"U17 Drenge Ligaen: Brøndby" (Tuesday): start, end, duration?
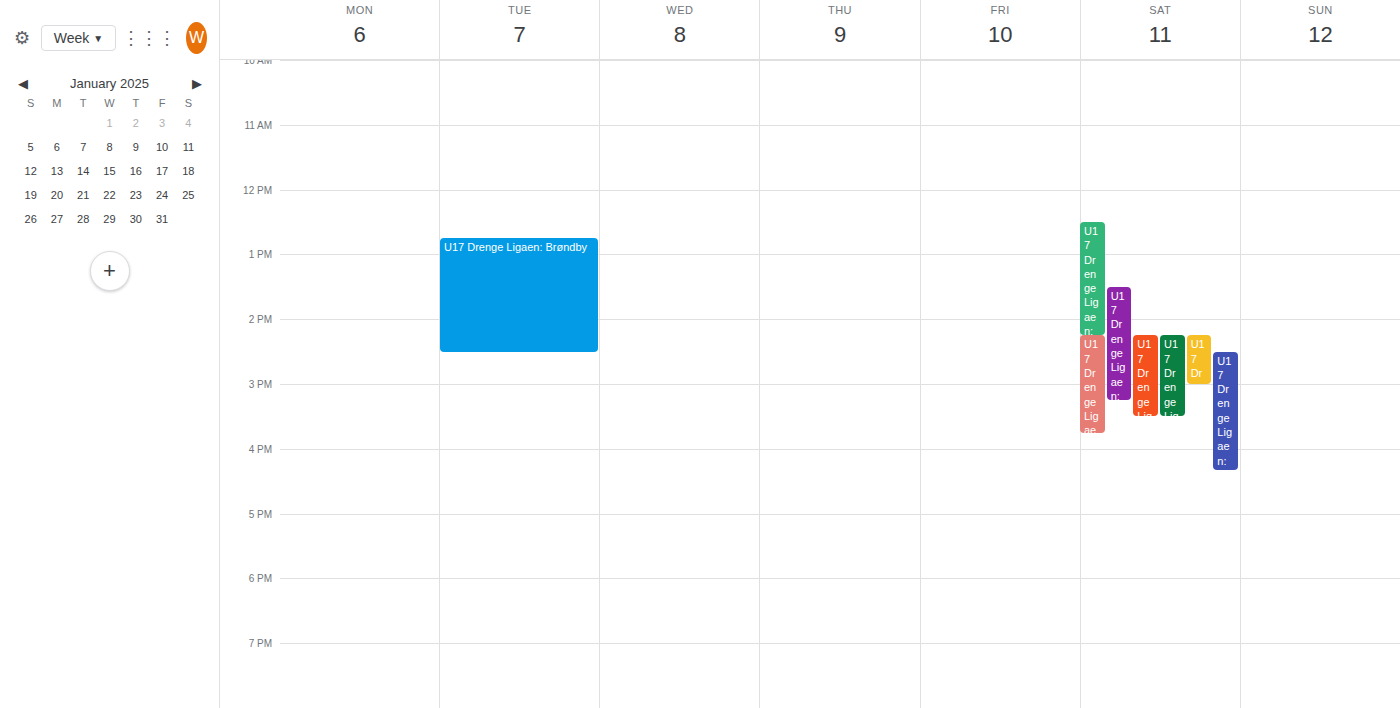
12:45 PM to 2:30 PM, 1 hour 45 minutes